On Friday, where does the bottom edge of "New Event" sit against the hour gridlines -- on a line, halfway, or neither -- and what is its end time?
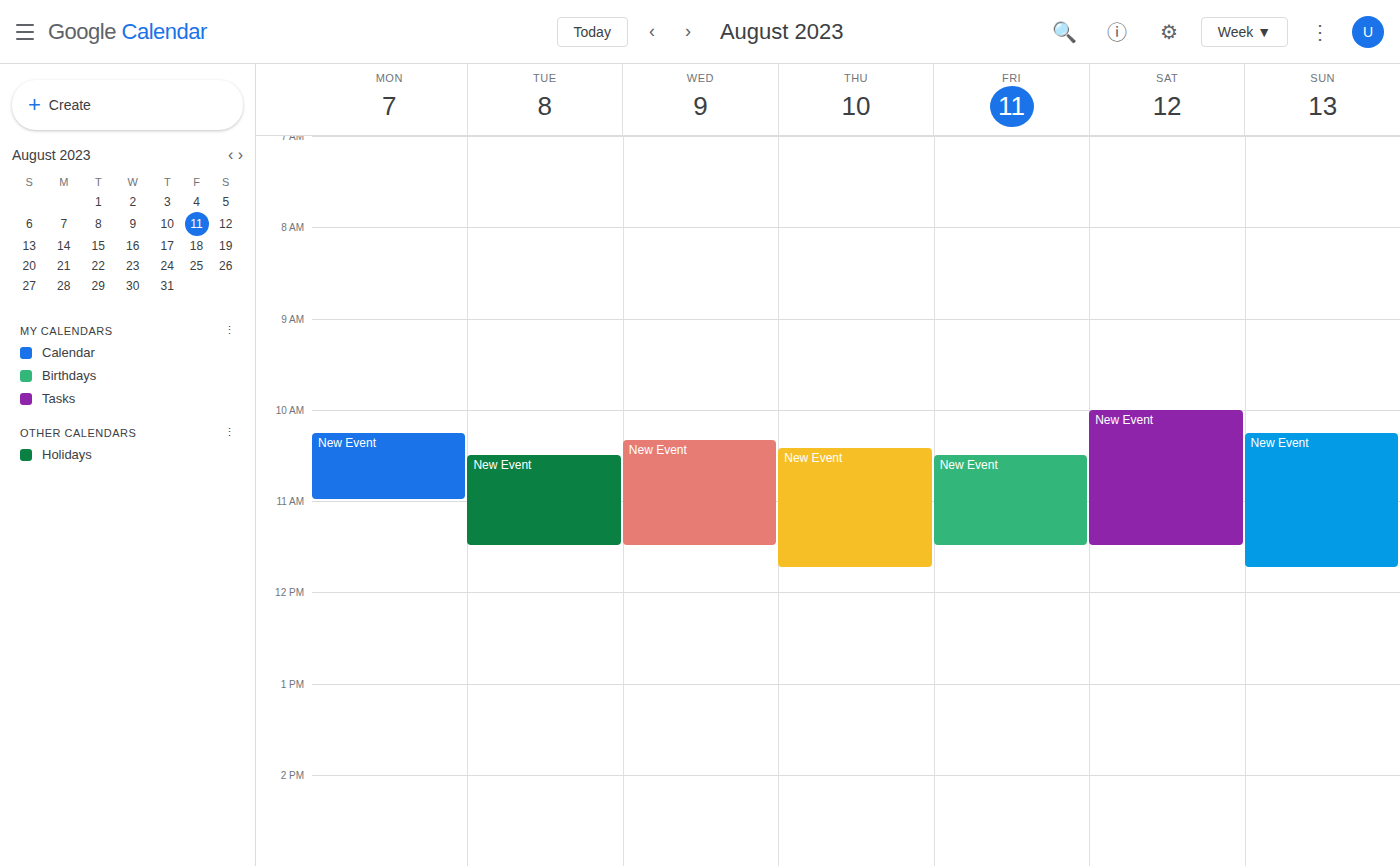
11:30 AM -- halfway between the 11 AM and 12 PM lines.